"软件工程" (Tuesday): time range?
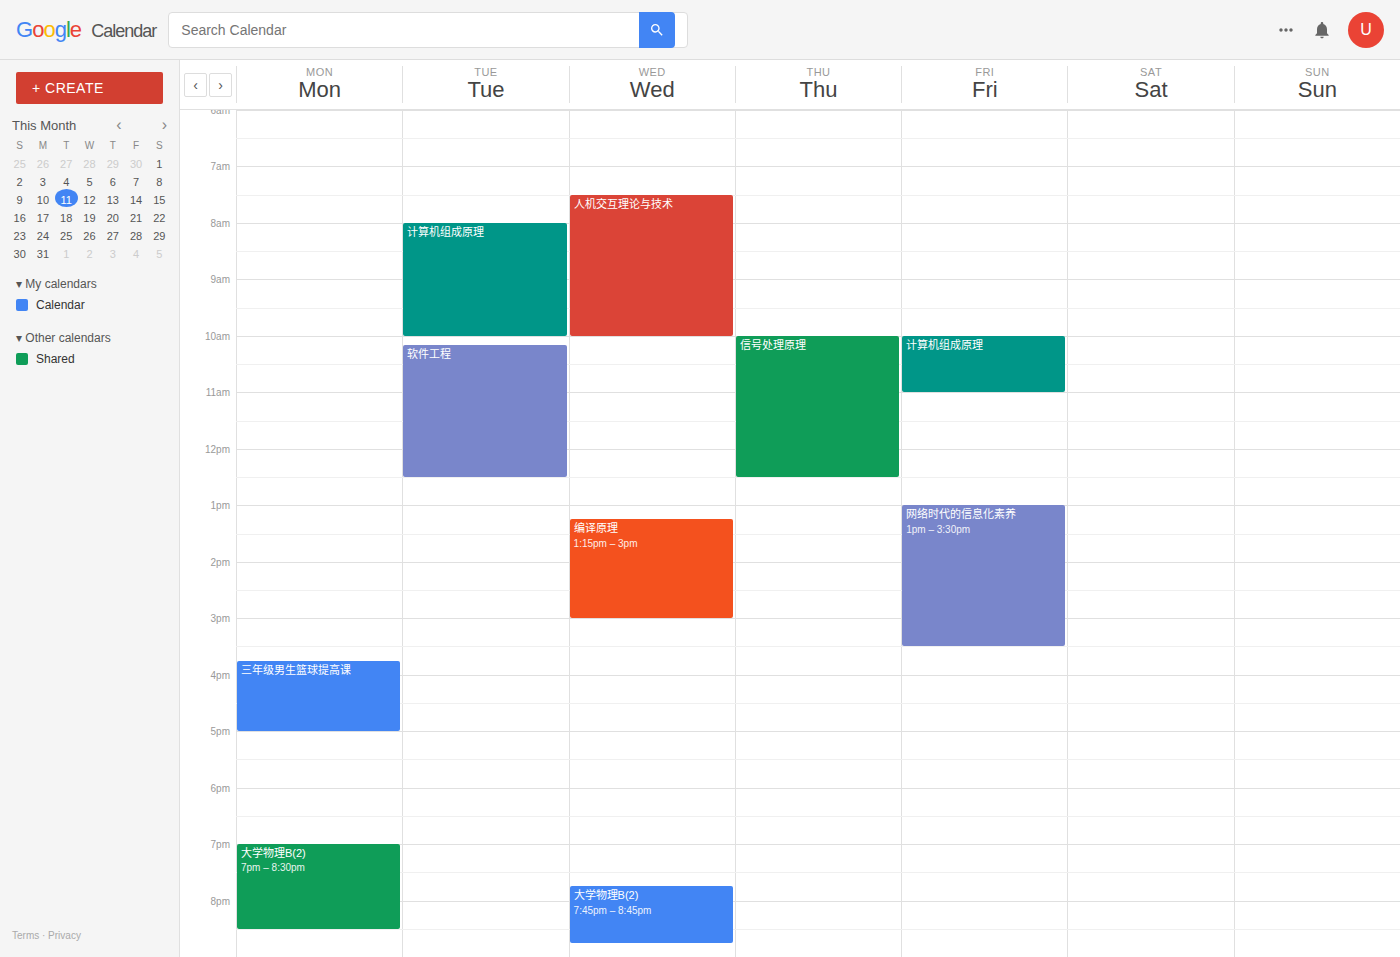
10:10 AM to 12:30 PM